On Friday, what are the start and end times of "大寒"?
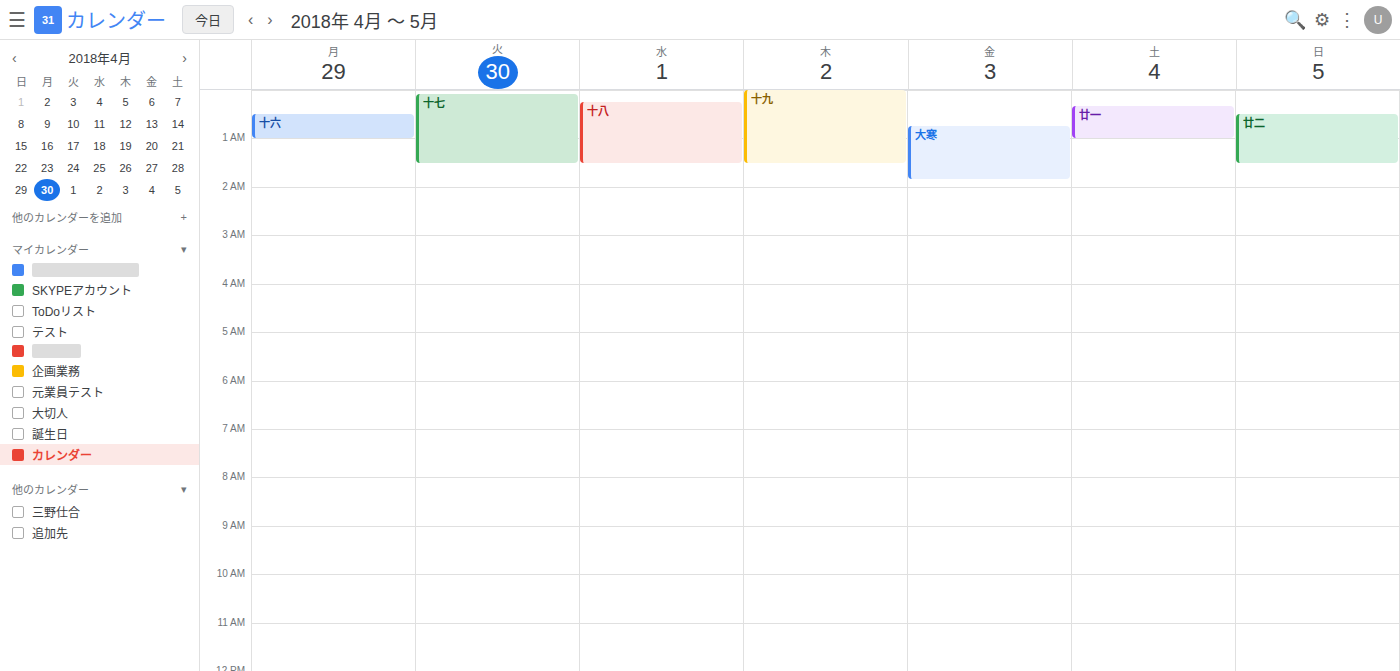
12:45 AM to 1:50 AM